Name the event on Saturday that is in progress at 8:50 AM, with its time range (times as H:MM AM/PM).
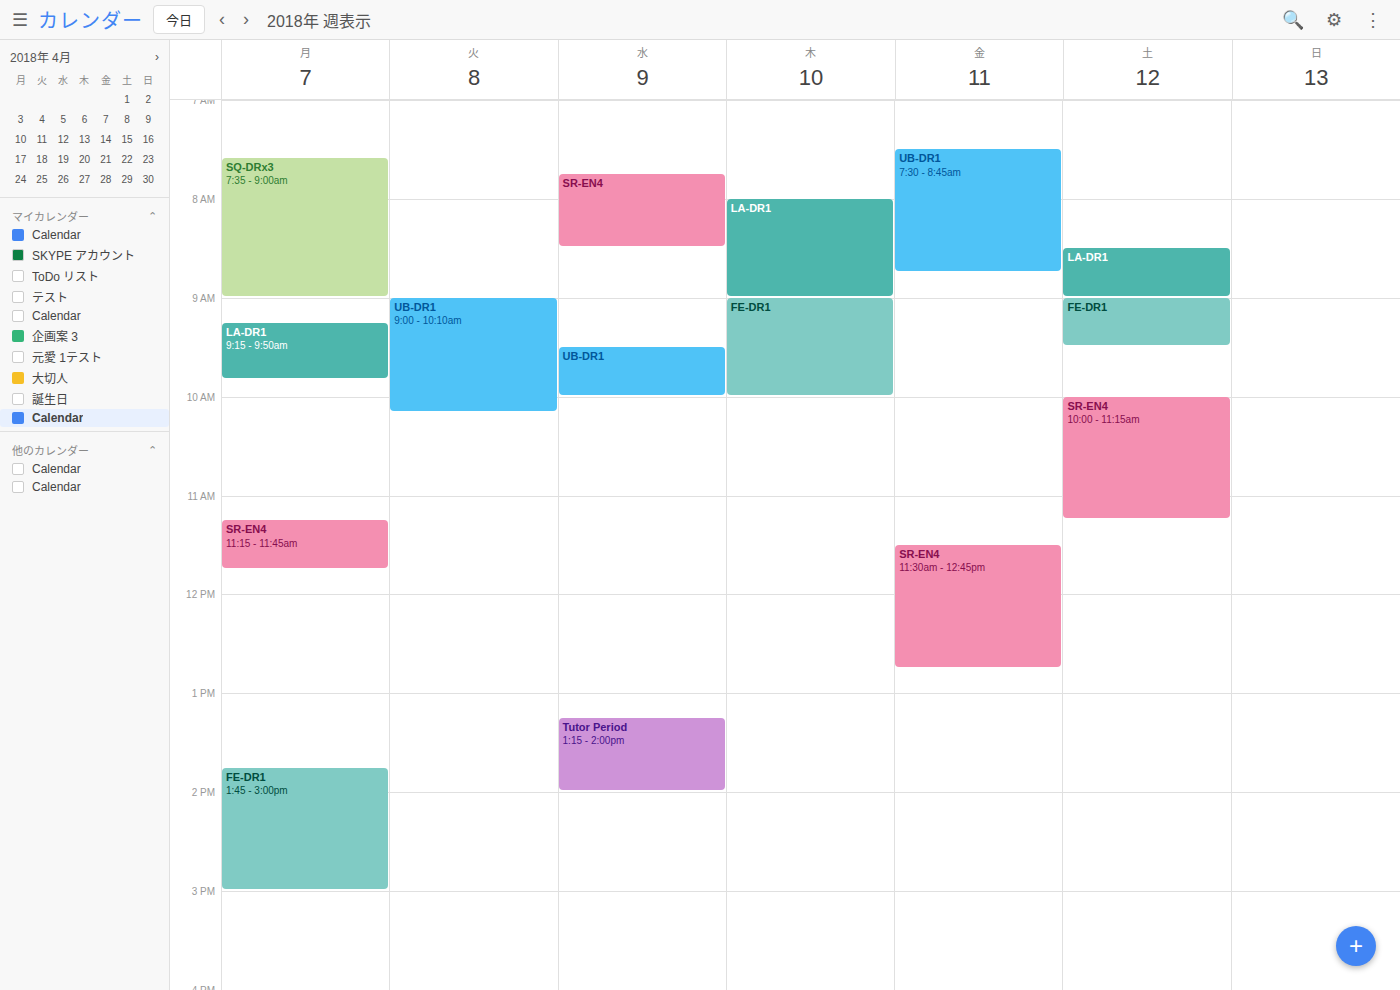
"LA-DR1", 8:30 AM to 9:00 AM